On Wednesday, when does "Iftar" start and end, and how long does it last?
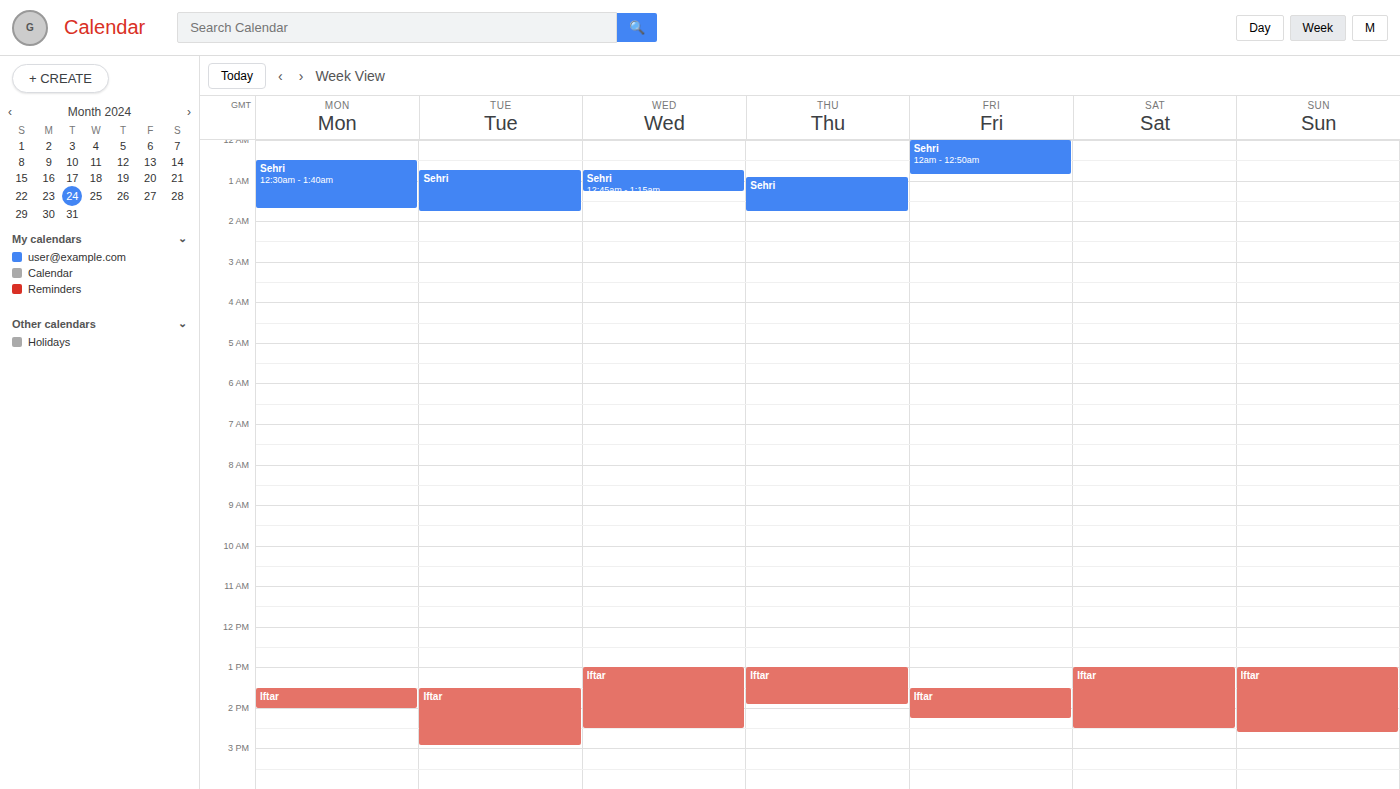
13:00 to 14:30, 1 hour 30 minutes